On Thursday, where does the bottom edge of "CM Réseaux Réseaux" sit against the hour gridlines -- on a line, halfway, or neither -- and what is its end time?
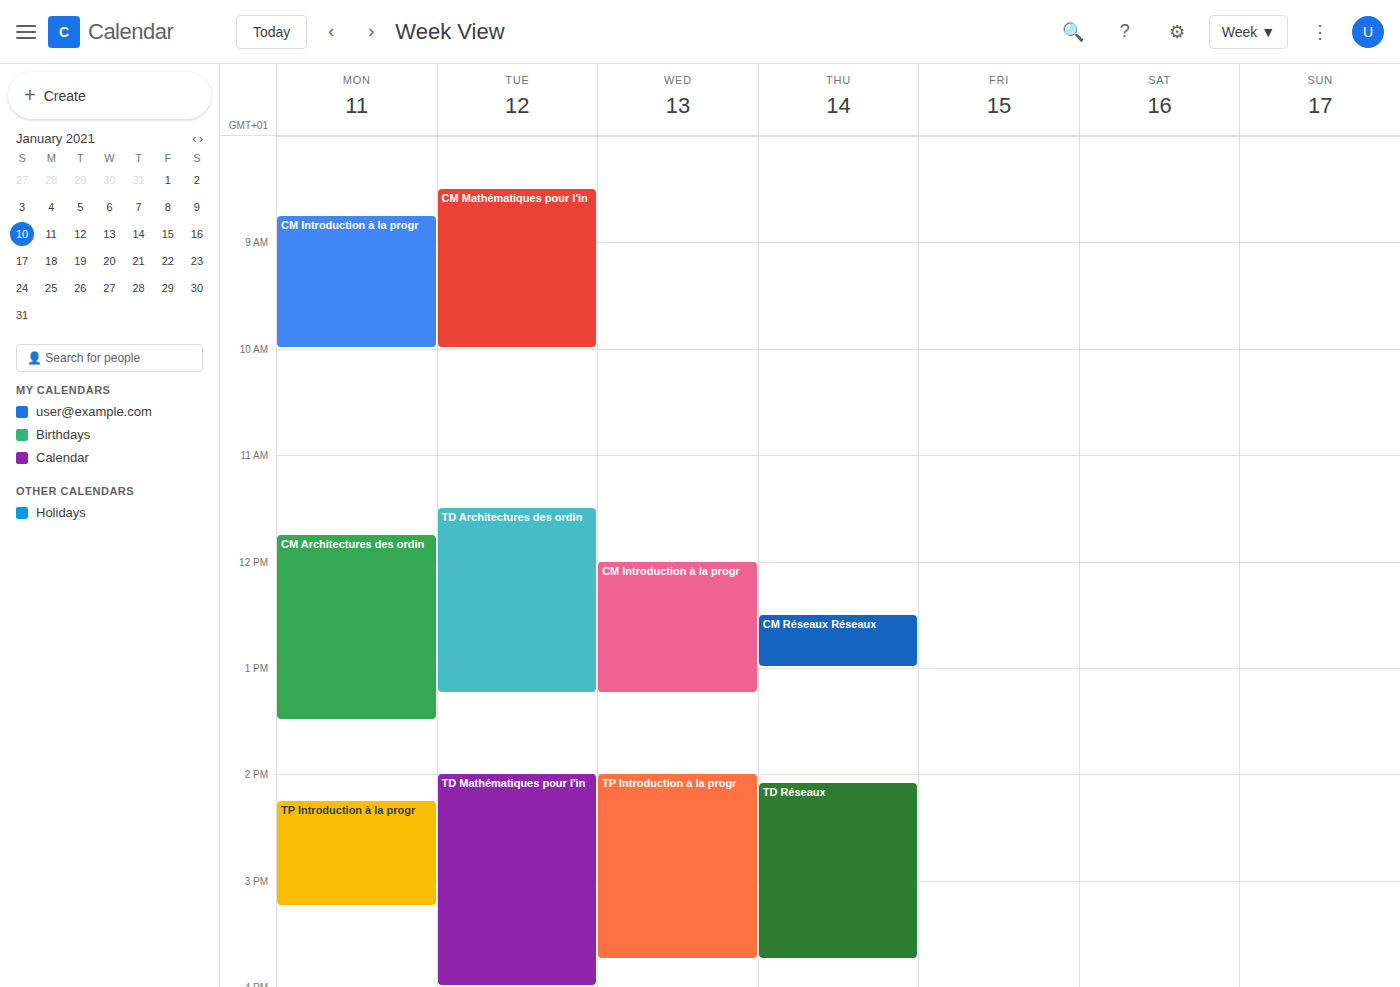
1:00 PM -- exactly on the 1 PM line.